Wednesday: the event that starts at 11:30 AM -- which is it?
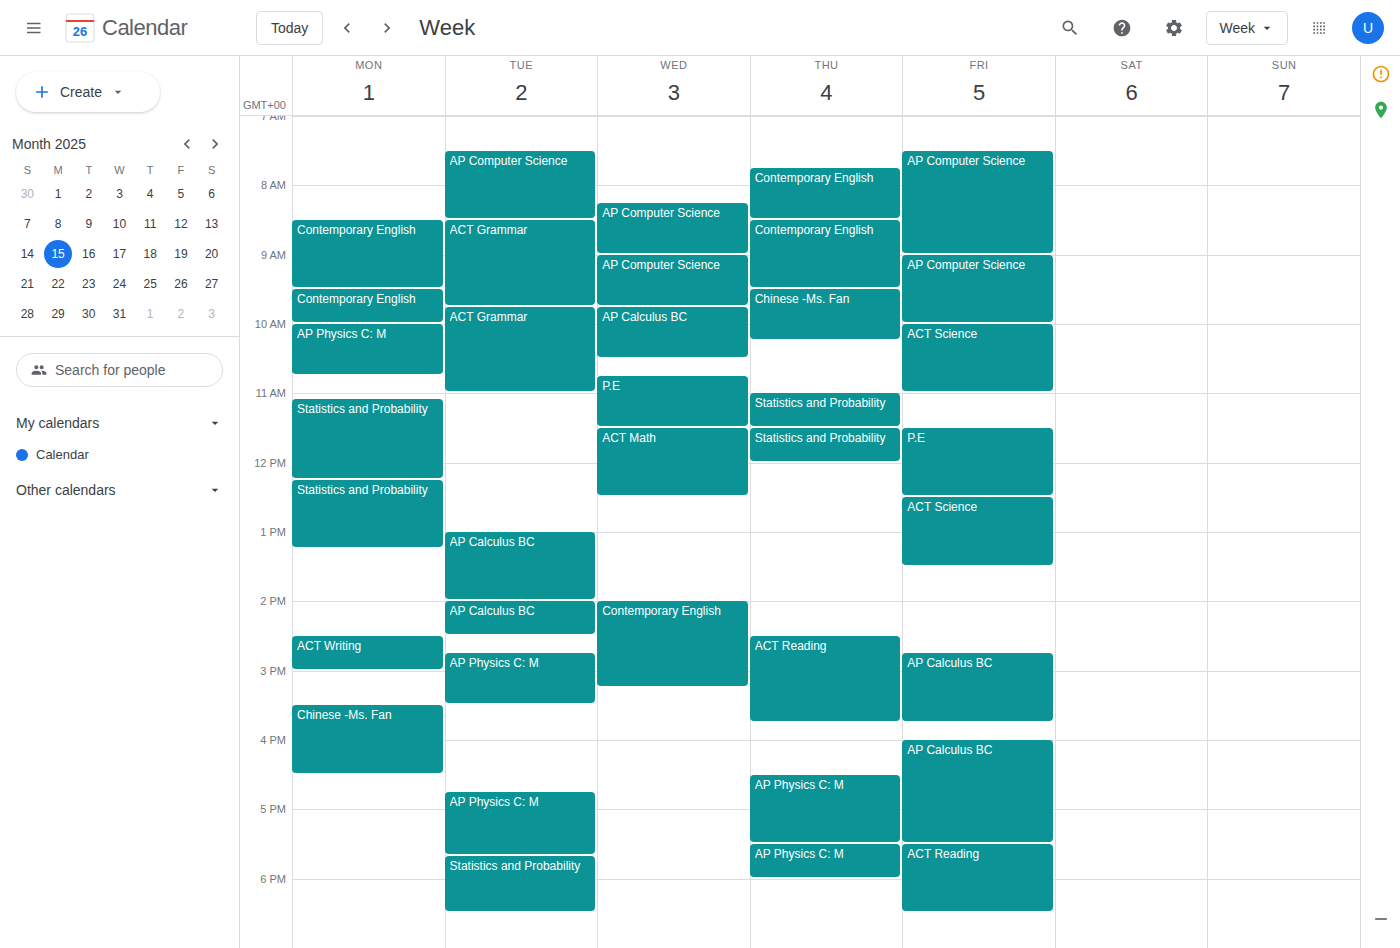
"ACT Math"